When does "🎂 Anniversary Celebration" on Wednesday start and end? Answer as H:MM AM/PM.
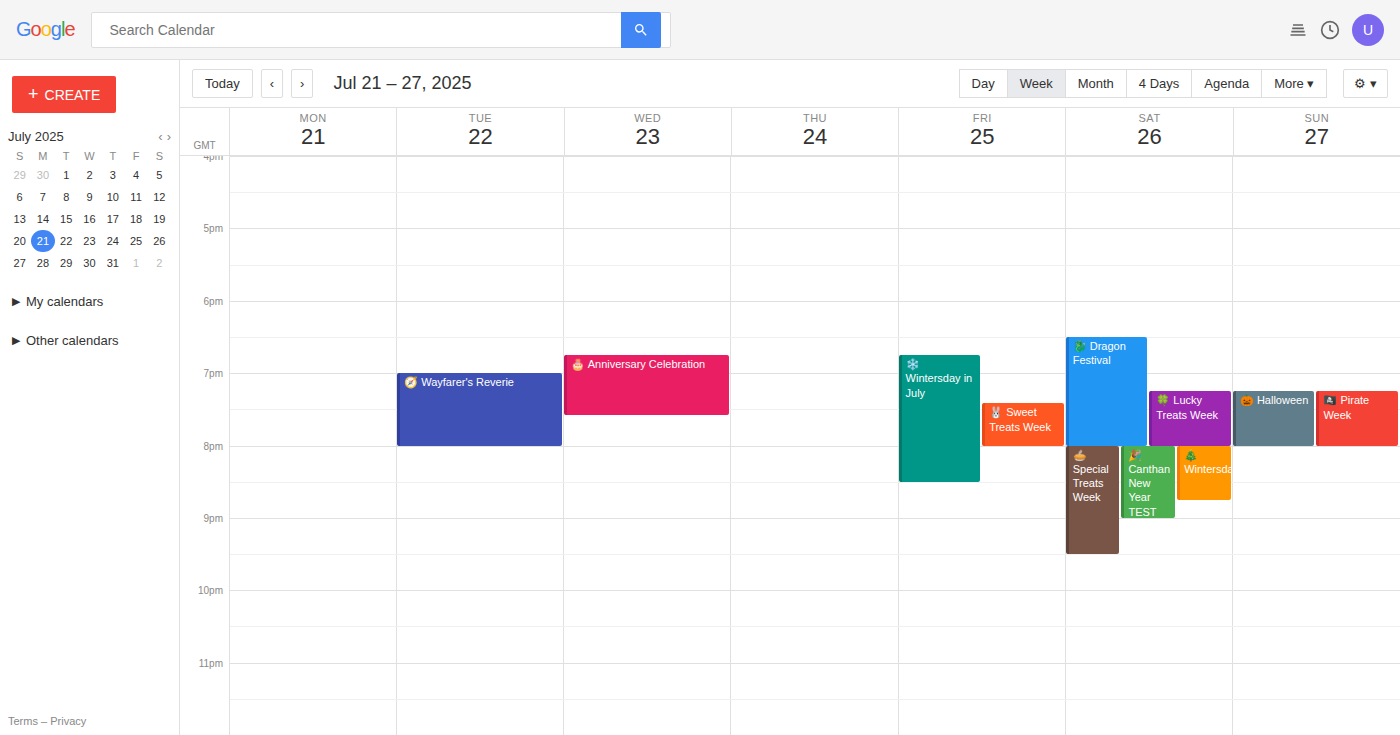
6:45 PM to 7:35 PM